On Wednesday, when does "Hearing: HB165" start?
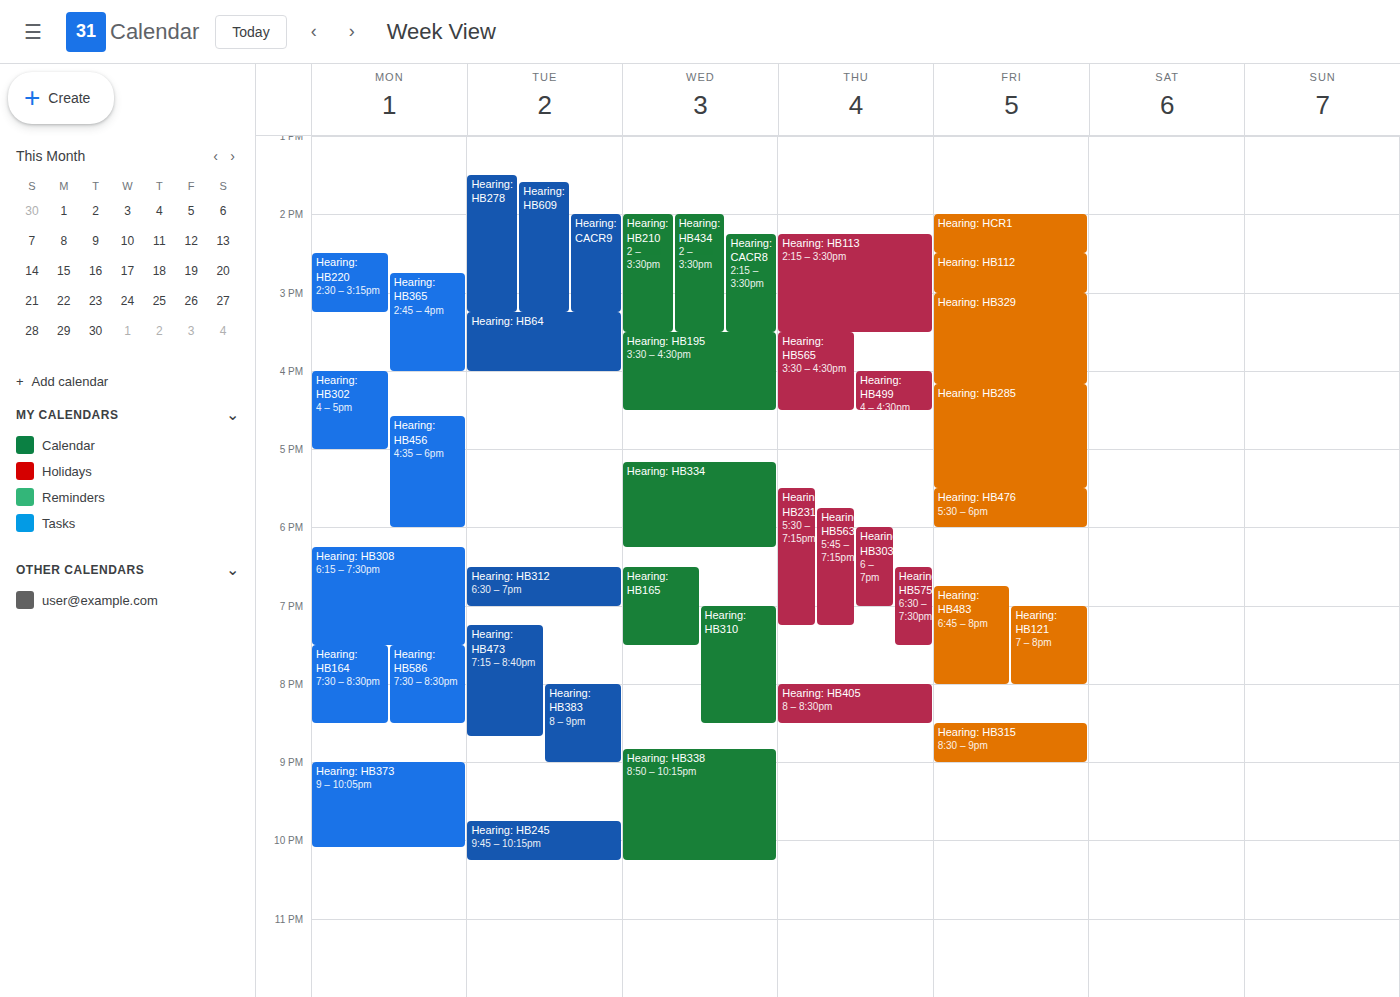
6:30 PM